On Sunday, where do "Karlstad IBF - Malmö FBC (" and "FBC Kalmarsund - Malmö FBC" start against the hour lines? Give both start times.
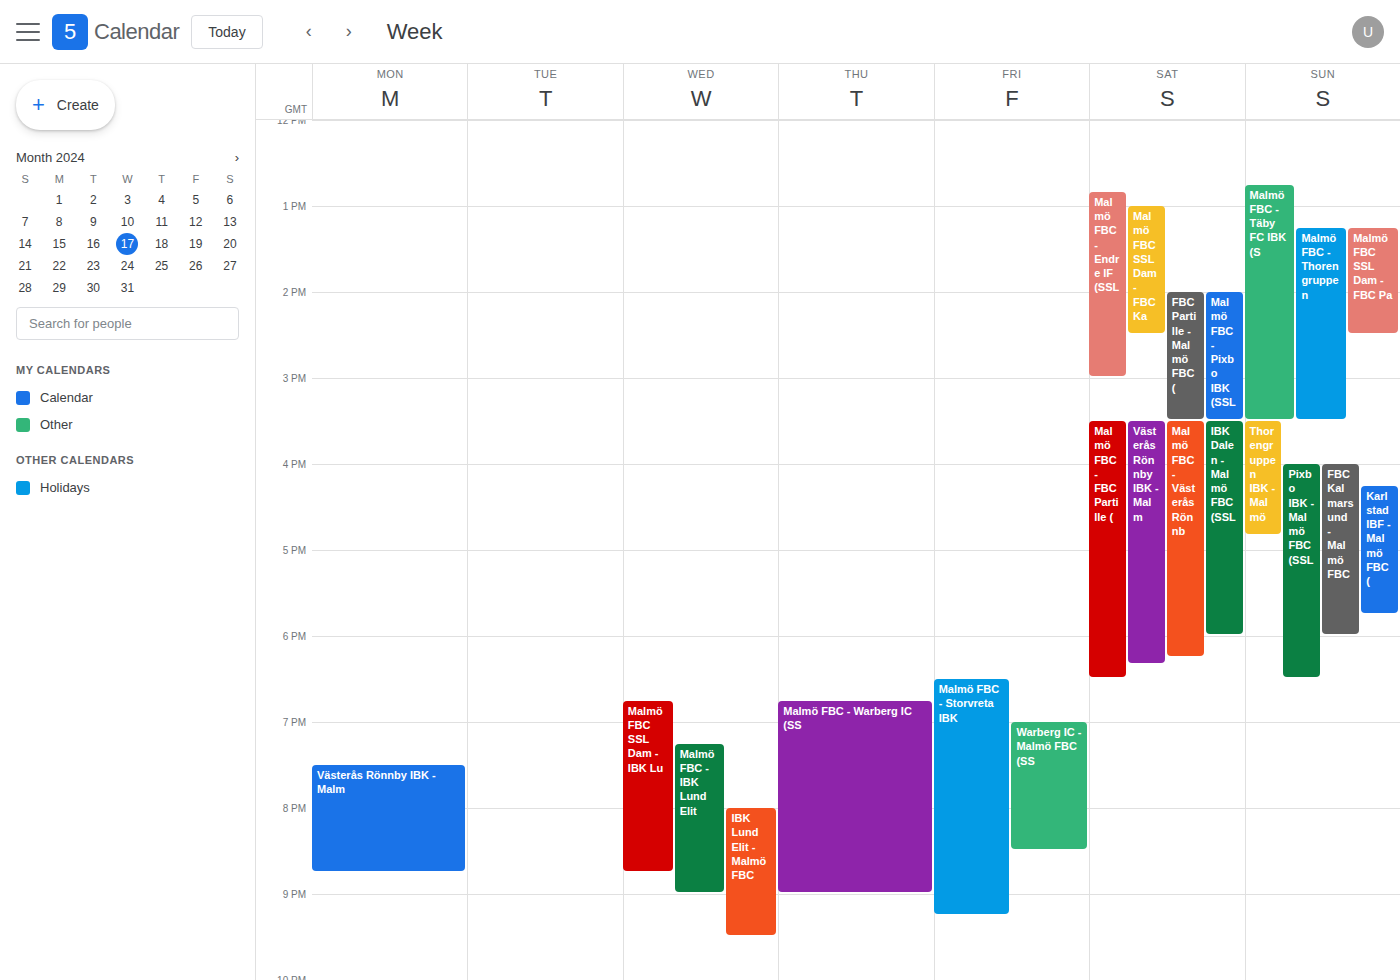
"Karlstad IBF - Malmö FBC (": 4:15 PM, neither: a quarter of the way from the 4 PM line to the 5 PM line. "FBC Kalmarsund - Malmö FBC": 4:00 PM, exactly on the 4 PM line.